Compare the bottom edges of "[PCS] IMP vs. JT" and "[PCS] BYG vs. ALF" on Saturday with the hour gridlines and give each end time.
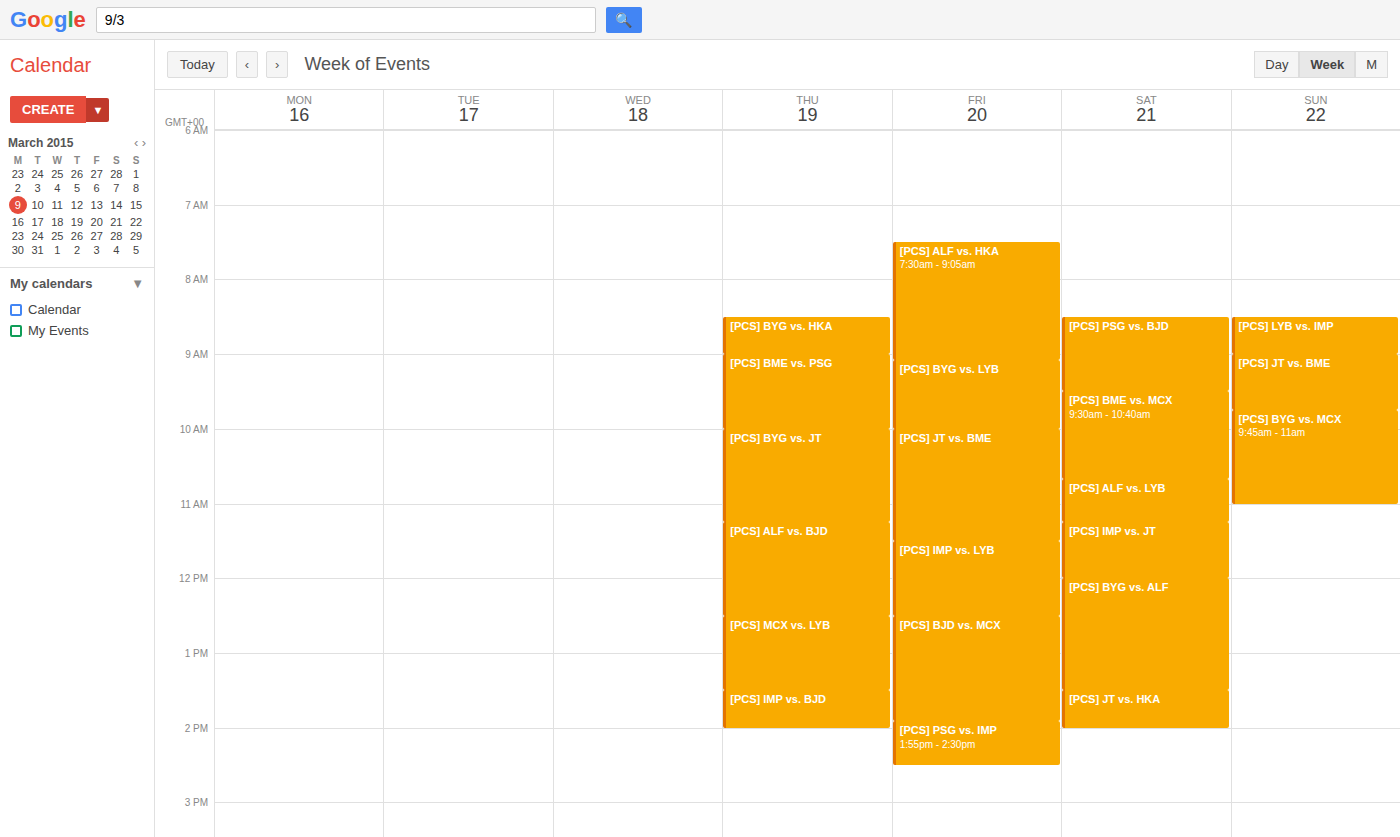
"[PCS] IMP vs. JT": 12:00 PM, exactly on the 12 PM line. "[PCS] BYG vs. ALF": 1:30 PM, halfway between the 1 PM and 2 PM lines.